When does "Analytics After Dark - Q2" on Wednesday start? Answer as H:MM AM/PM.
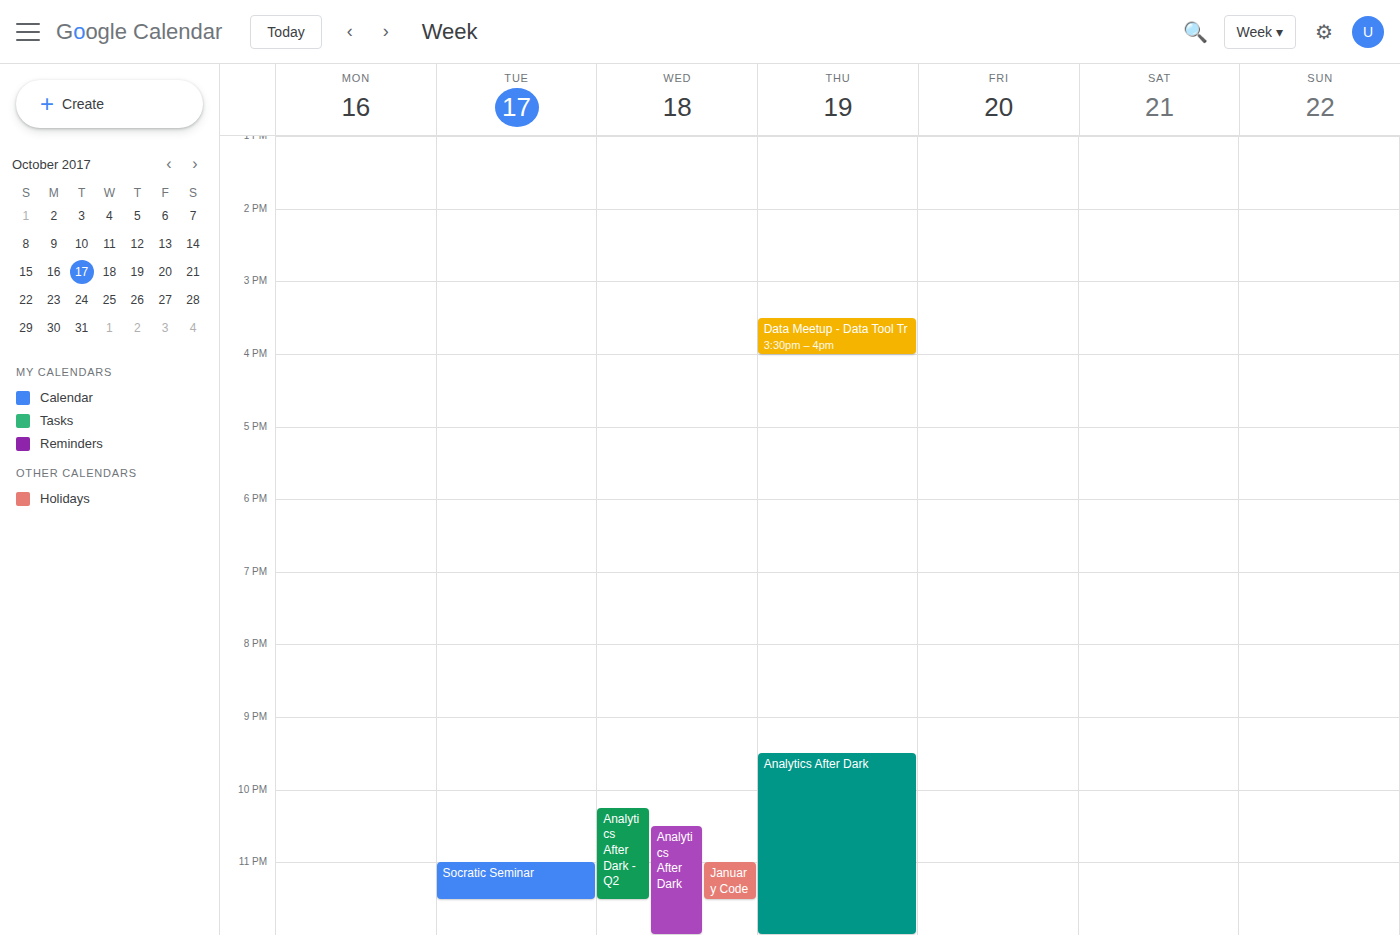
10:15 PM